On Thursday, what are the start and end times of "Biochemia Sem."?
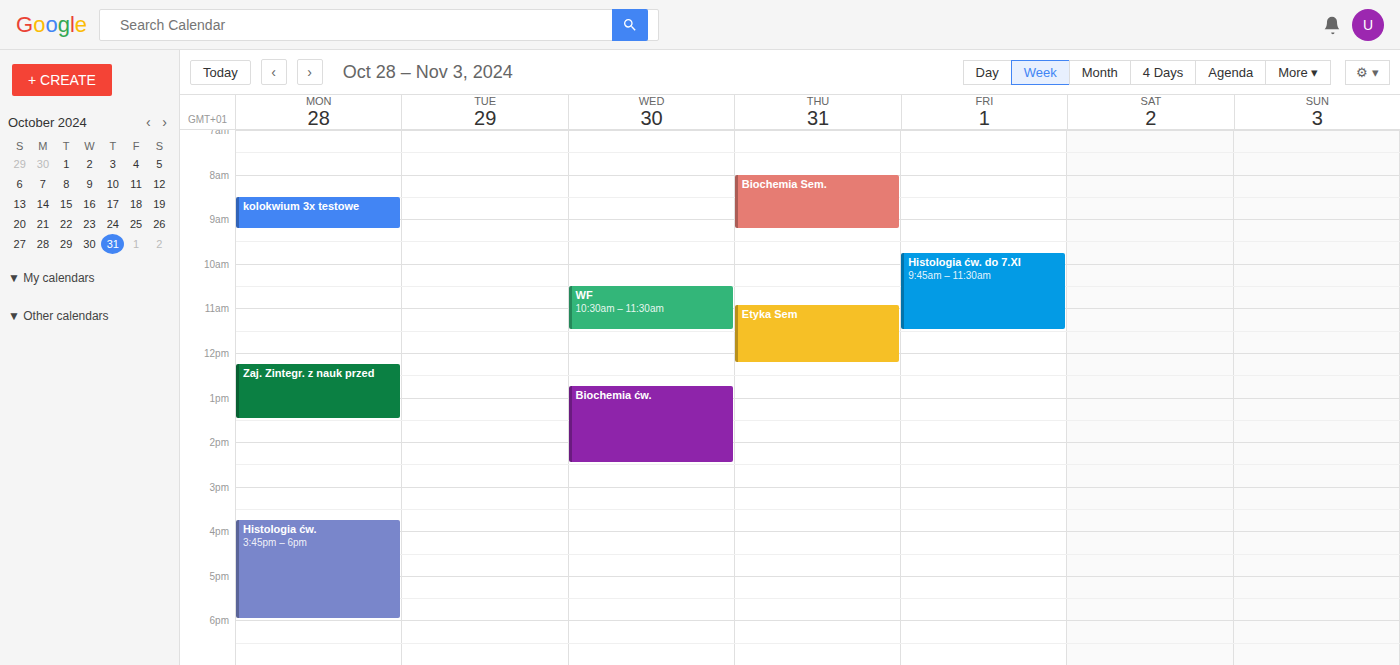
08:00 to 09:15